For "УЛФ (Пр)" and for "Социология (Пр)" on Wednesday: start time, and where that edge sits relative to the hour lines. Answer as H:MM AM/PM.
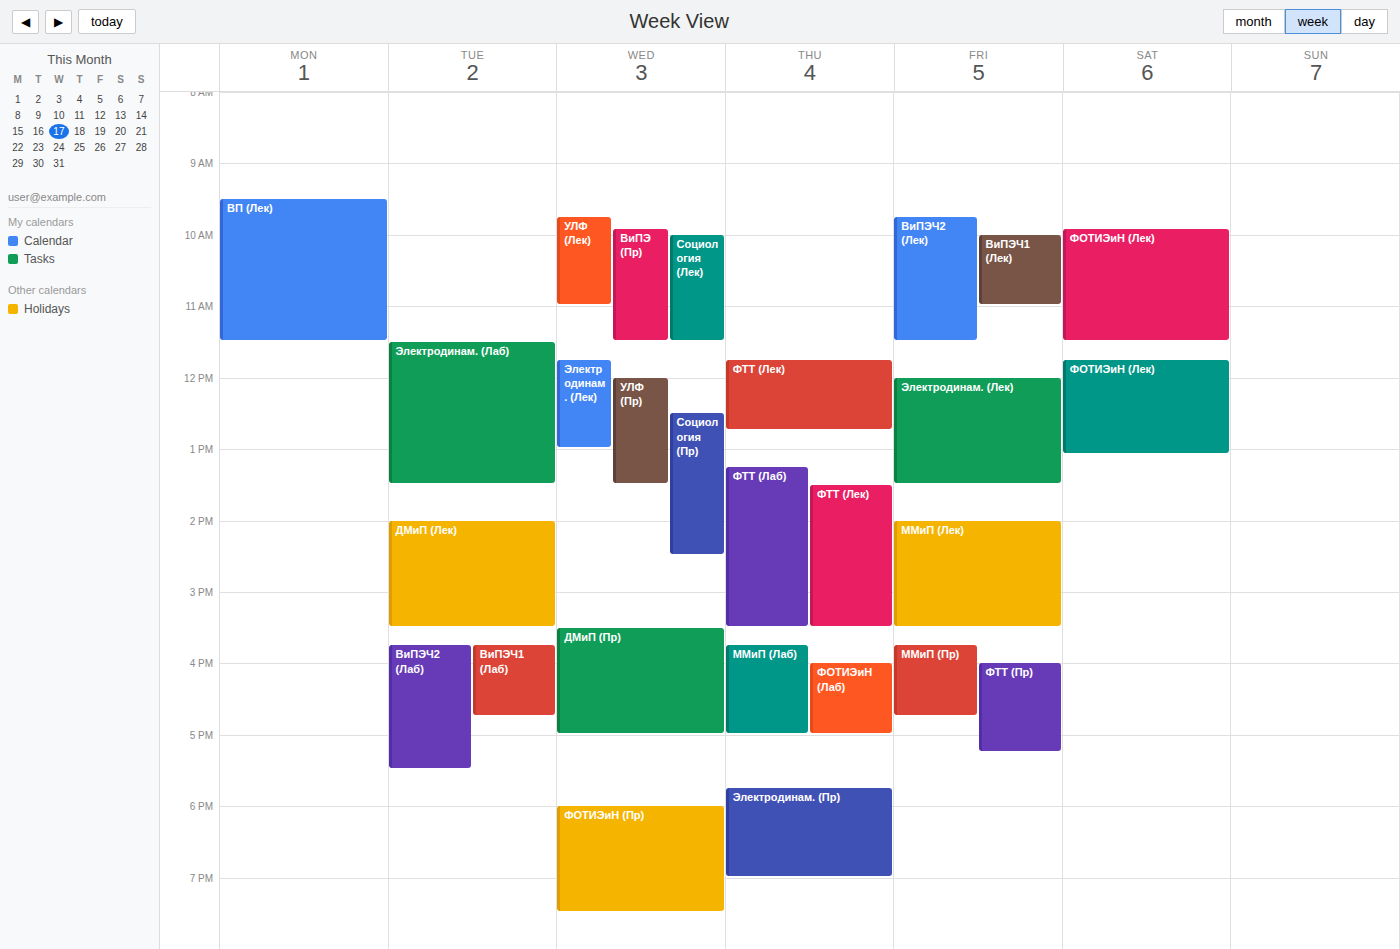
"УЛФ (Пр)": 12:00 PM, exactly on the 12 PM line. "Социология (Пр)": 12:30 PM, halfway between the 12 PM and 1 PM lines.